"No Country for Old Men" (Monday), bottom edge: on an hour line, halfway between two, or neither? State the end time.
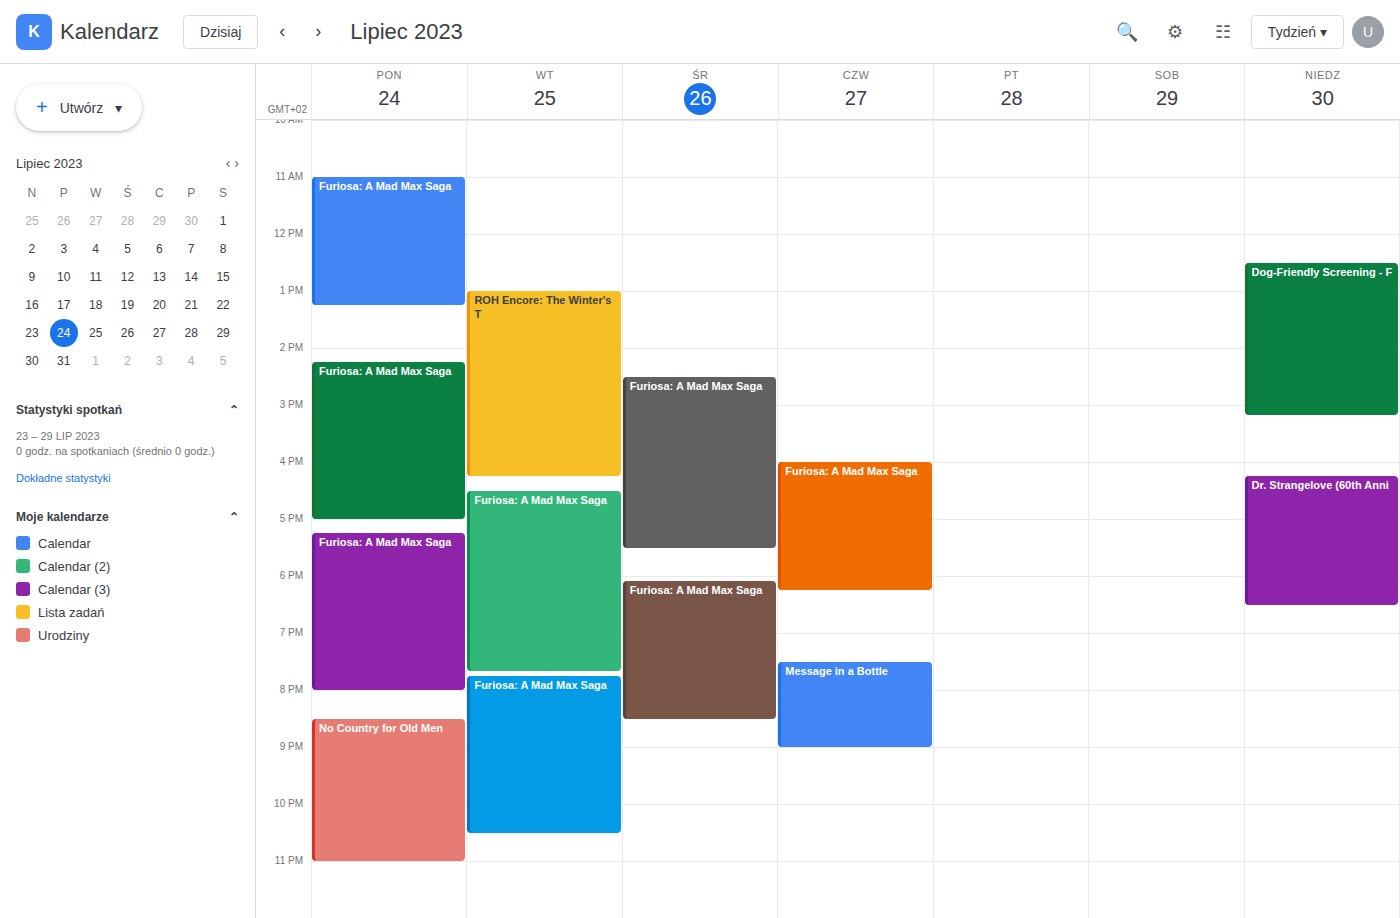
11:00 PM -- exactly on the 11 PM line.